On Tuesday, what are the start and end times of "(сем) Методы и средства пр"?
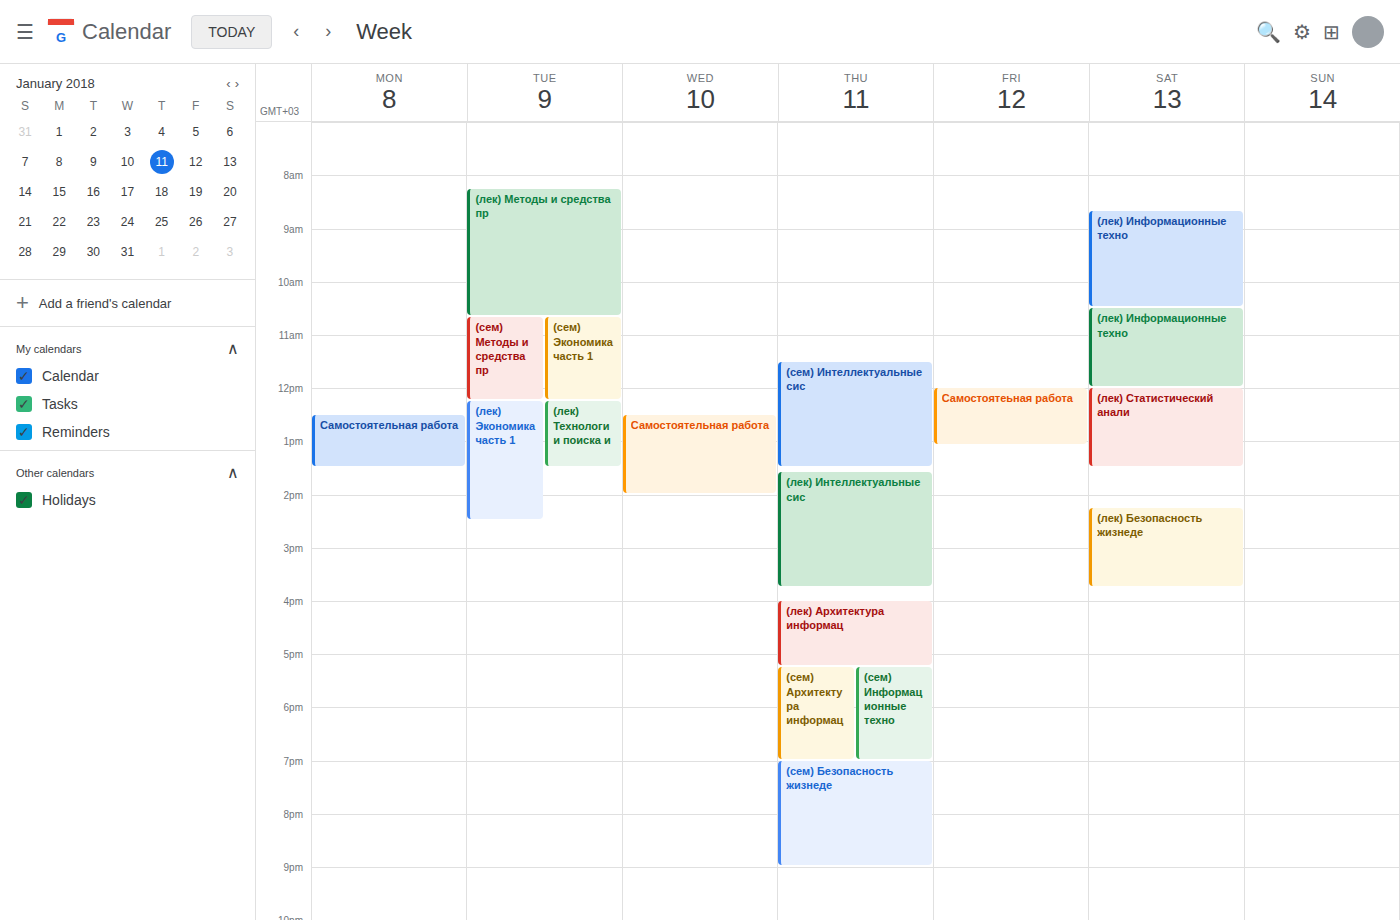
10:40 AM to 12:15 PM